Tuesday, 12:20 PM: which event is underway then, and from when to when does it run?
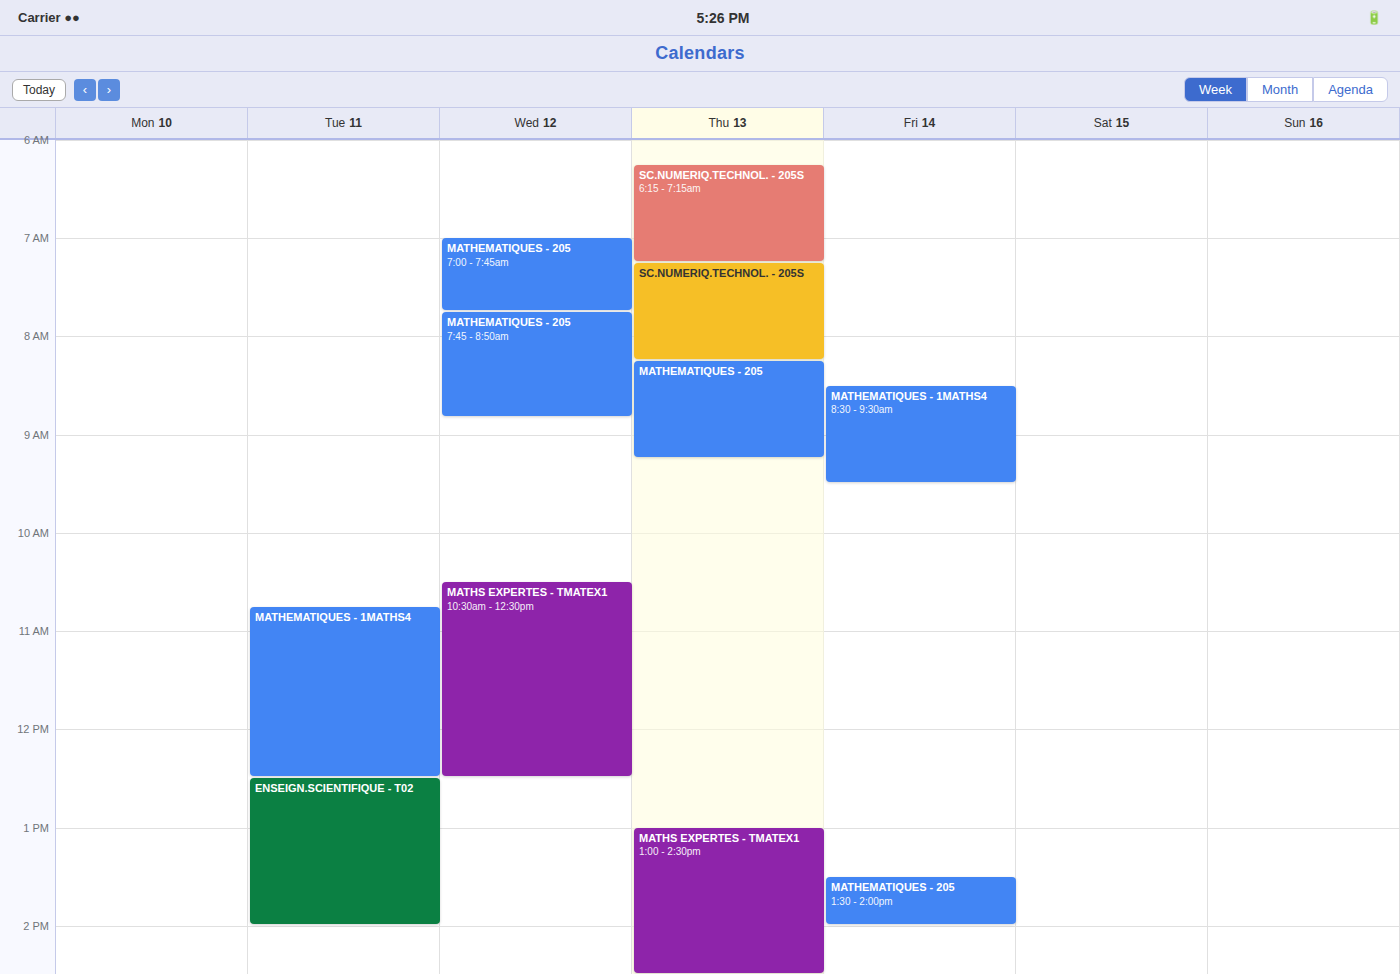
"MATHEMATIQUES - 1MATHS4", 10:45 AM to 12:30 PM